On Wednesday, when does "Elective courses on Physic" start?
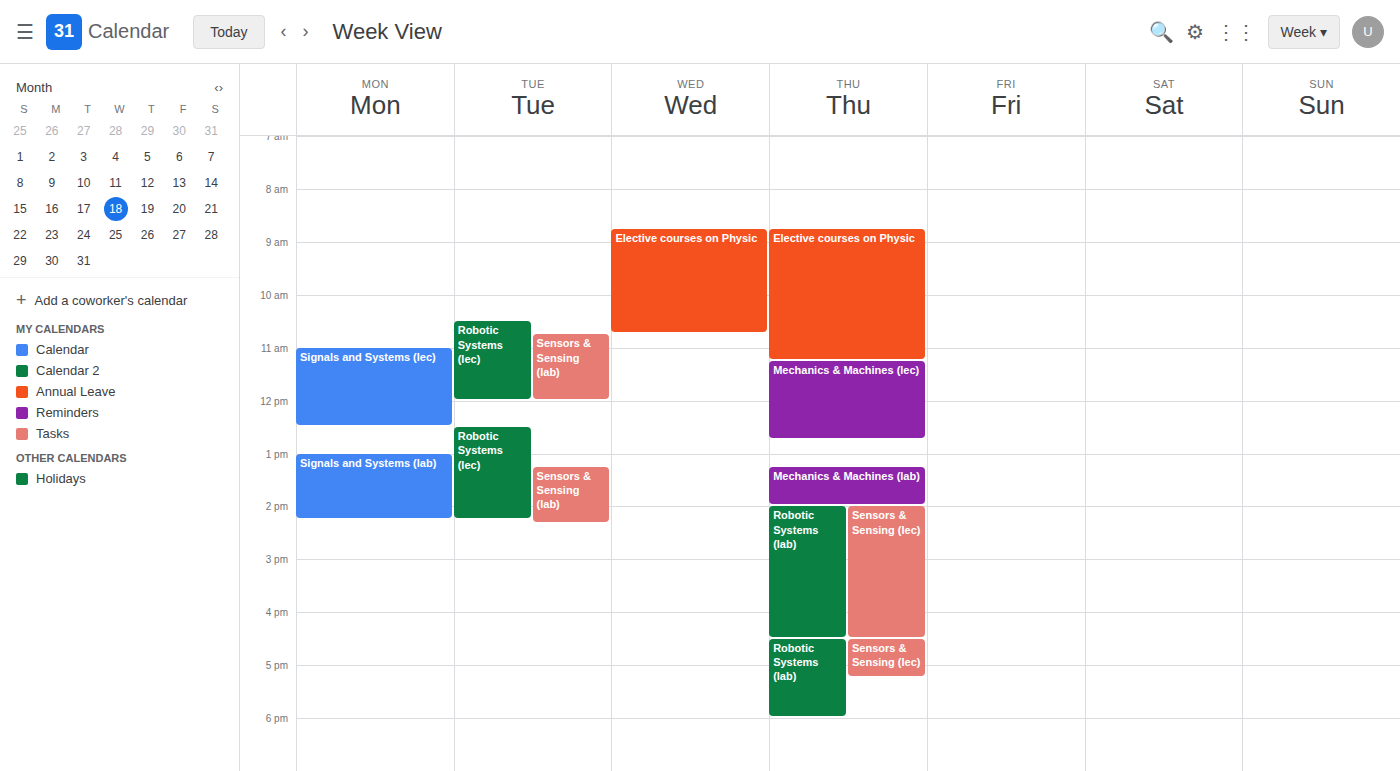
8:45 AM